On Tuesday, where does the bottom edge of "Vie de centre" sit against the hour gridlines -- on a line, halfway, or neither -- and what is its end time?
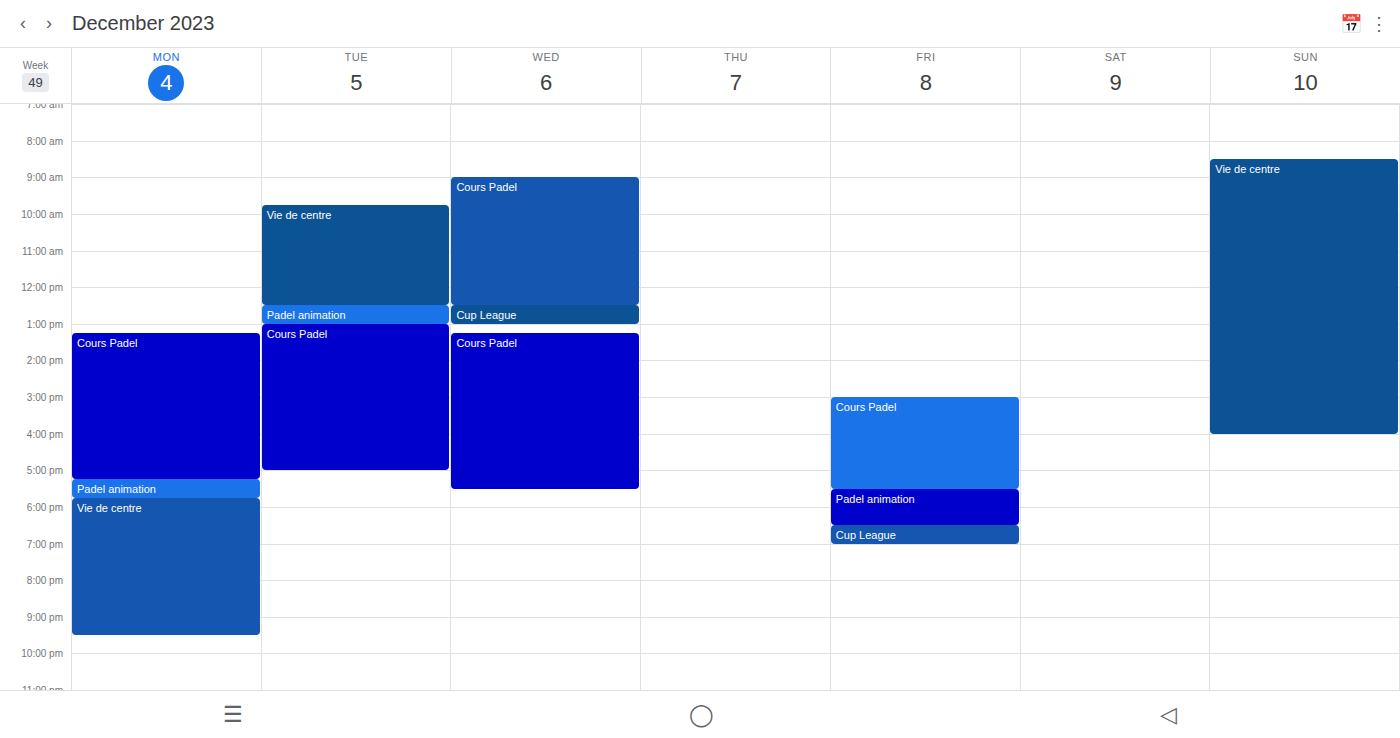
12:30 -- halfway between the 12:00 and 13:00 lines.